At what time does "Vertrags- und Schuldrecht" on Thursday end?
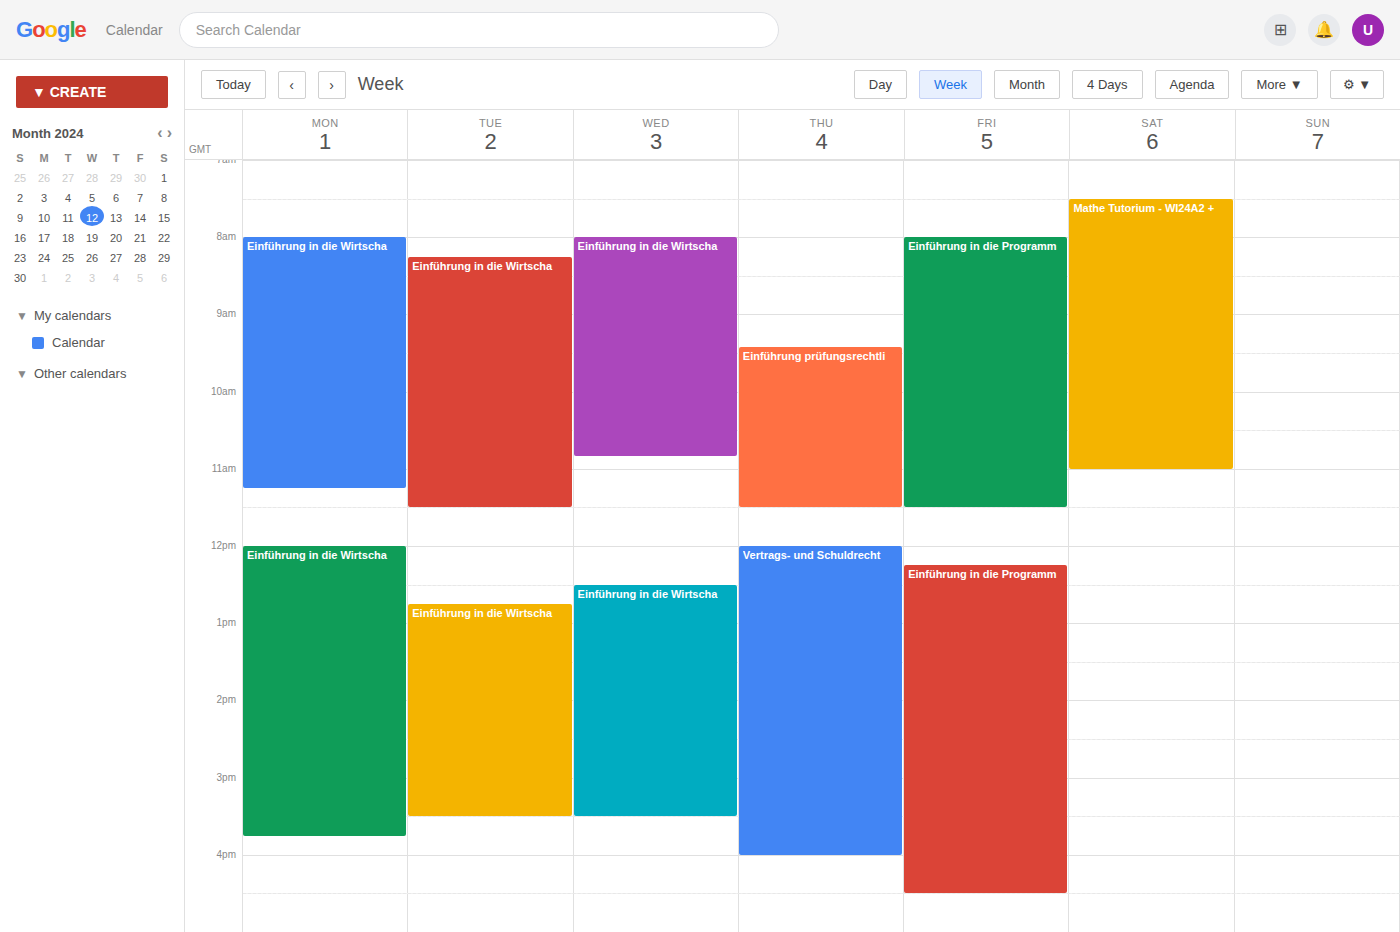
16:00